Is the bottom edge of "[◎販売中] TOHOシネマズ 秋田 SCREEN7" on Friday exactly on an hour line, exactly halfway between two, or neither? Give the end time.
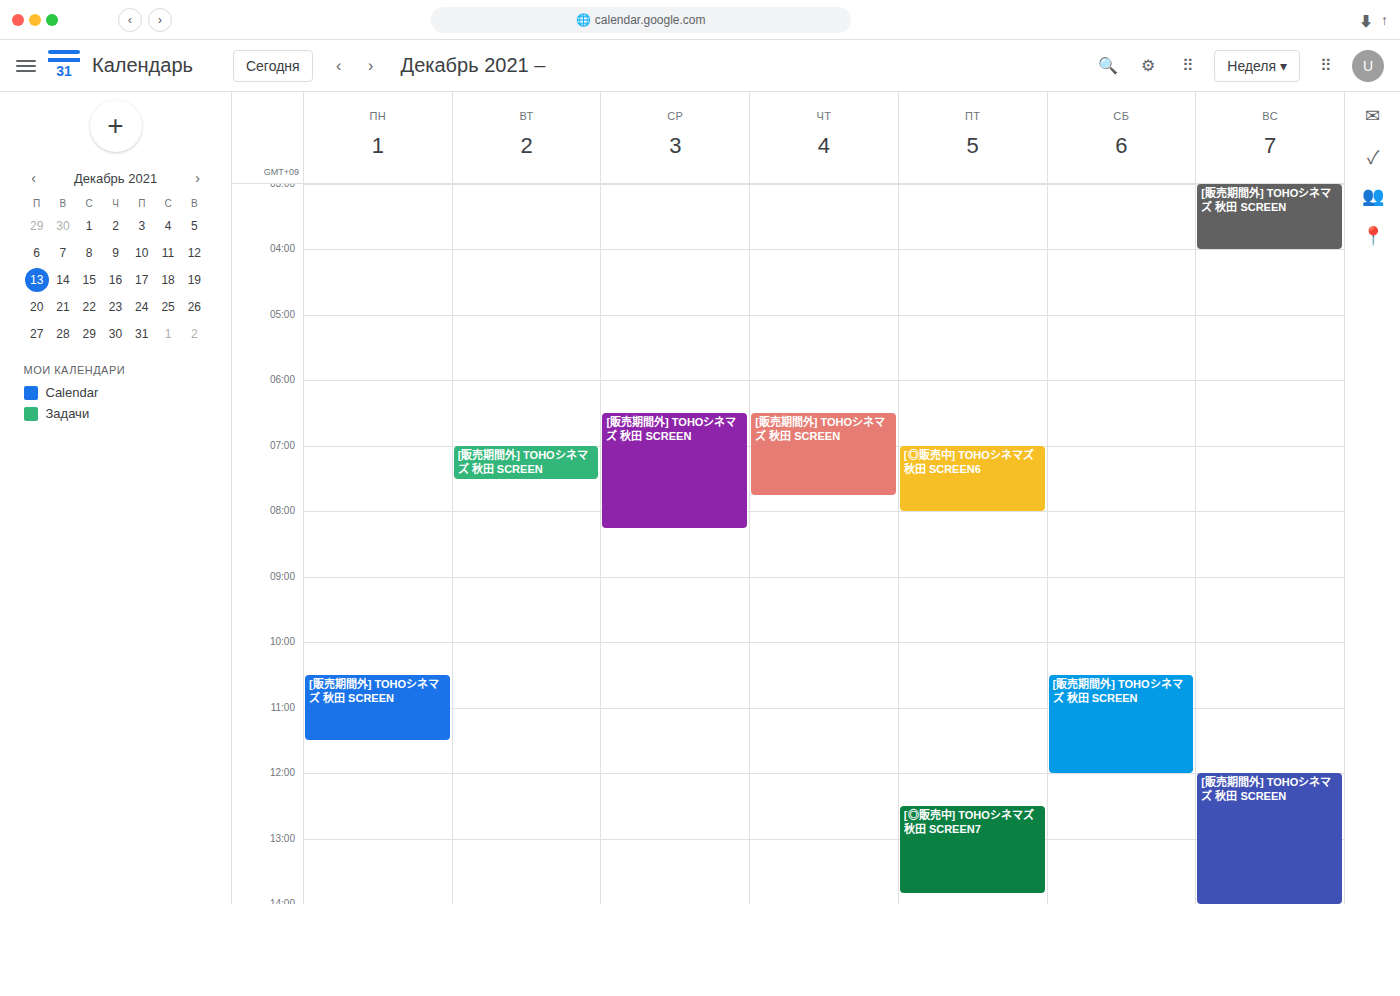
13:50 -- neither: 50 minutes below the 13:00 line and 10 minutes above the 14:00 line.